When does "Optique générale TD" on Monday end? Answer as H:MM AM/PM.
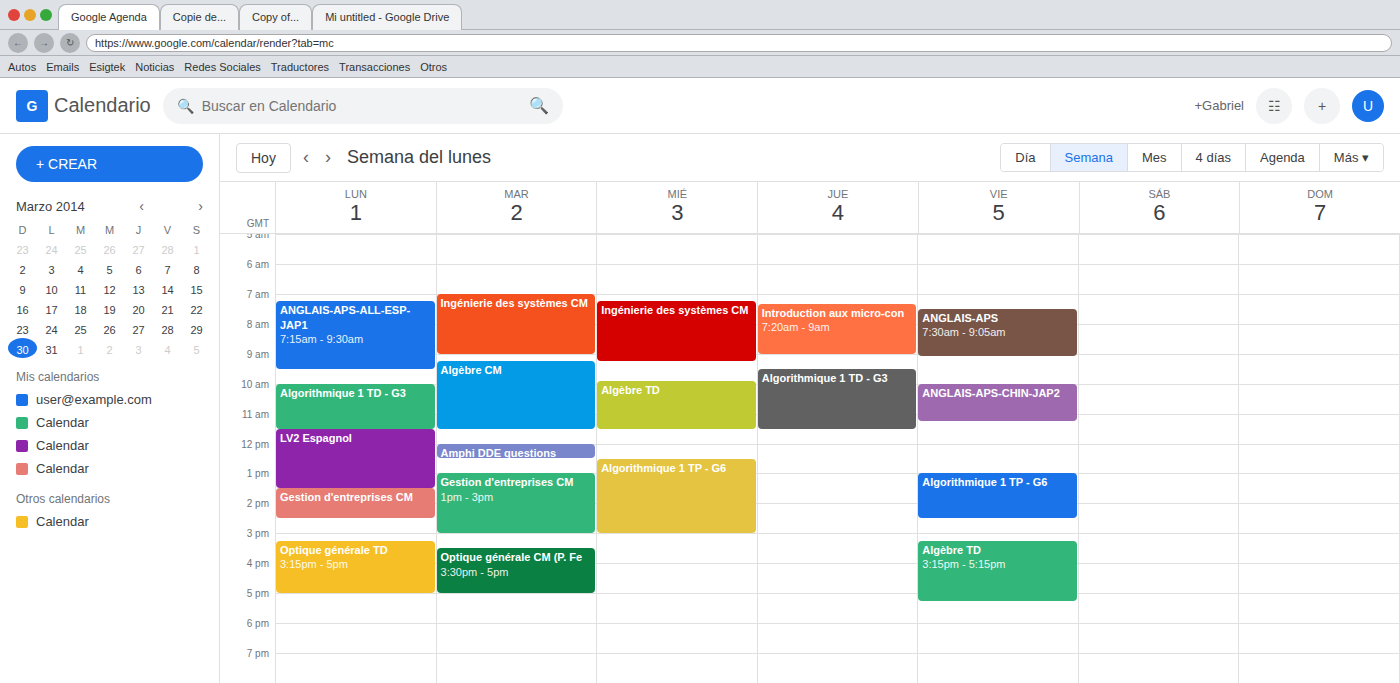
5:00 PM